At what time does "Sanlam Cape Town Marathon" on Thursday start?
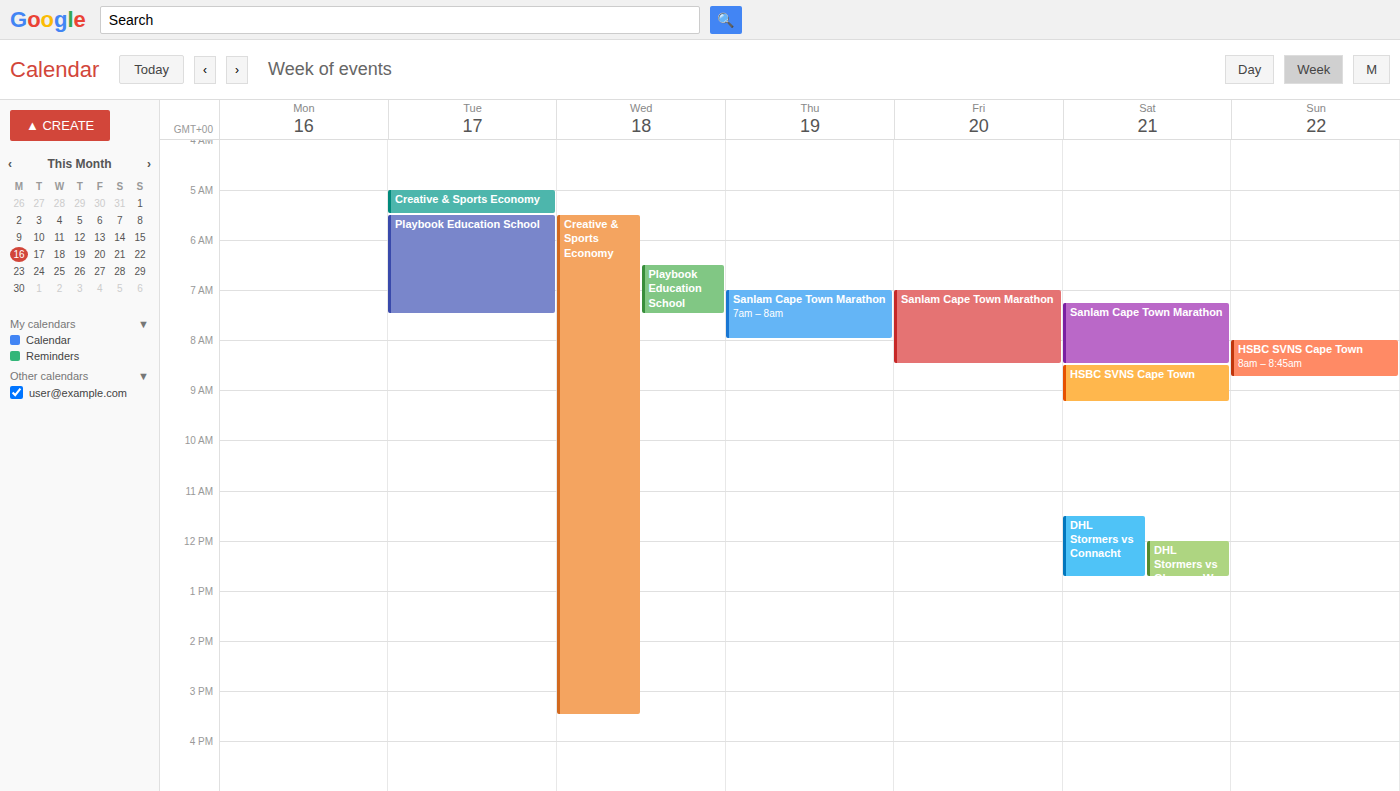
7:00 AM